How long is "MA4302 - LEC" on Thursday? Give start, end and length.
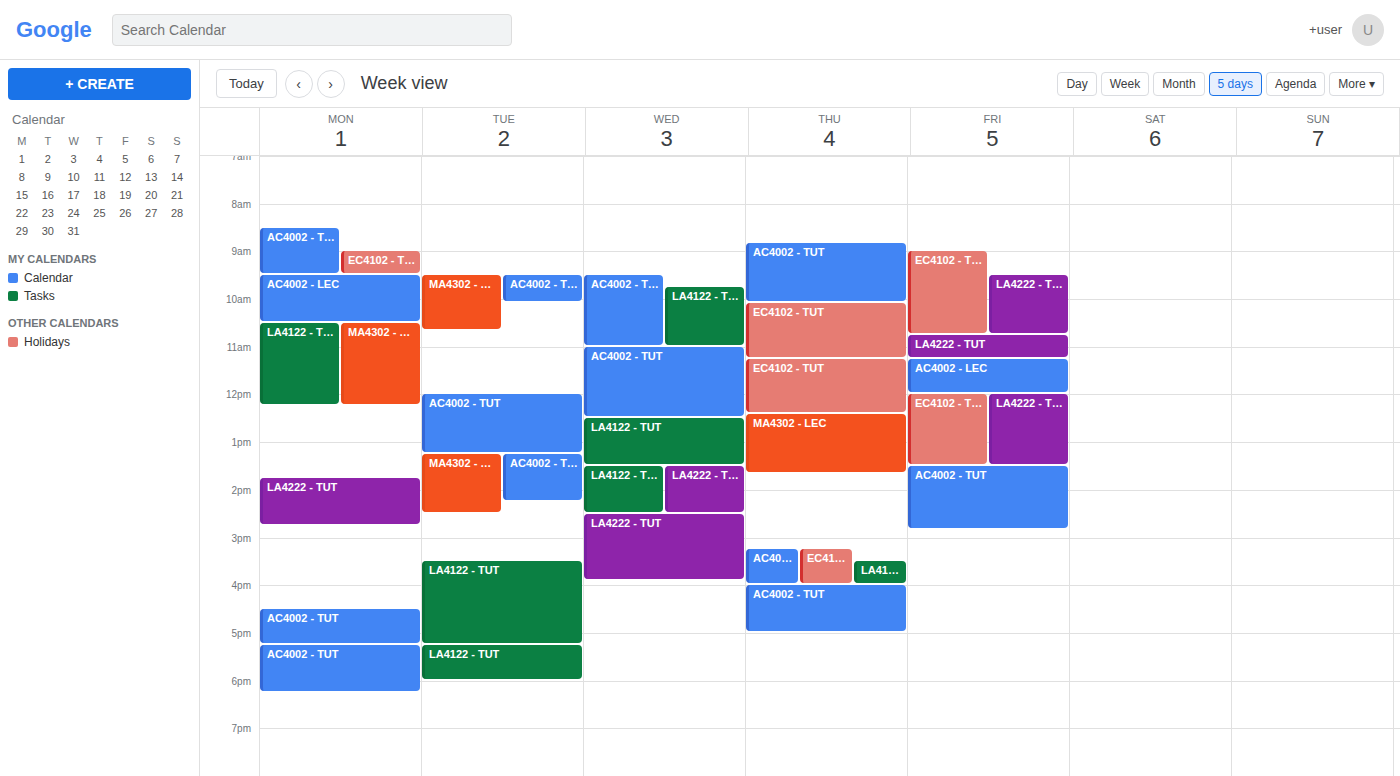
12:25 PM to 1:40 PM, 1 hour 15 minutes